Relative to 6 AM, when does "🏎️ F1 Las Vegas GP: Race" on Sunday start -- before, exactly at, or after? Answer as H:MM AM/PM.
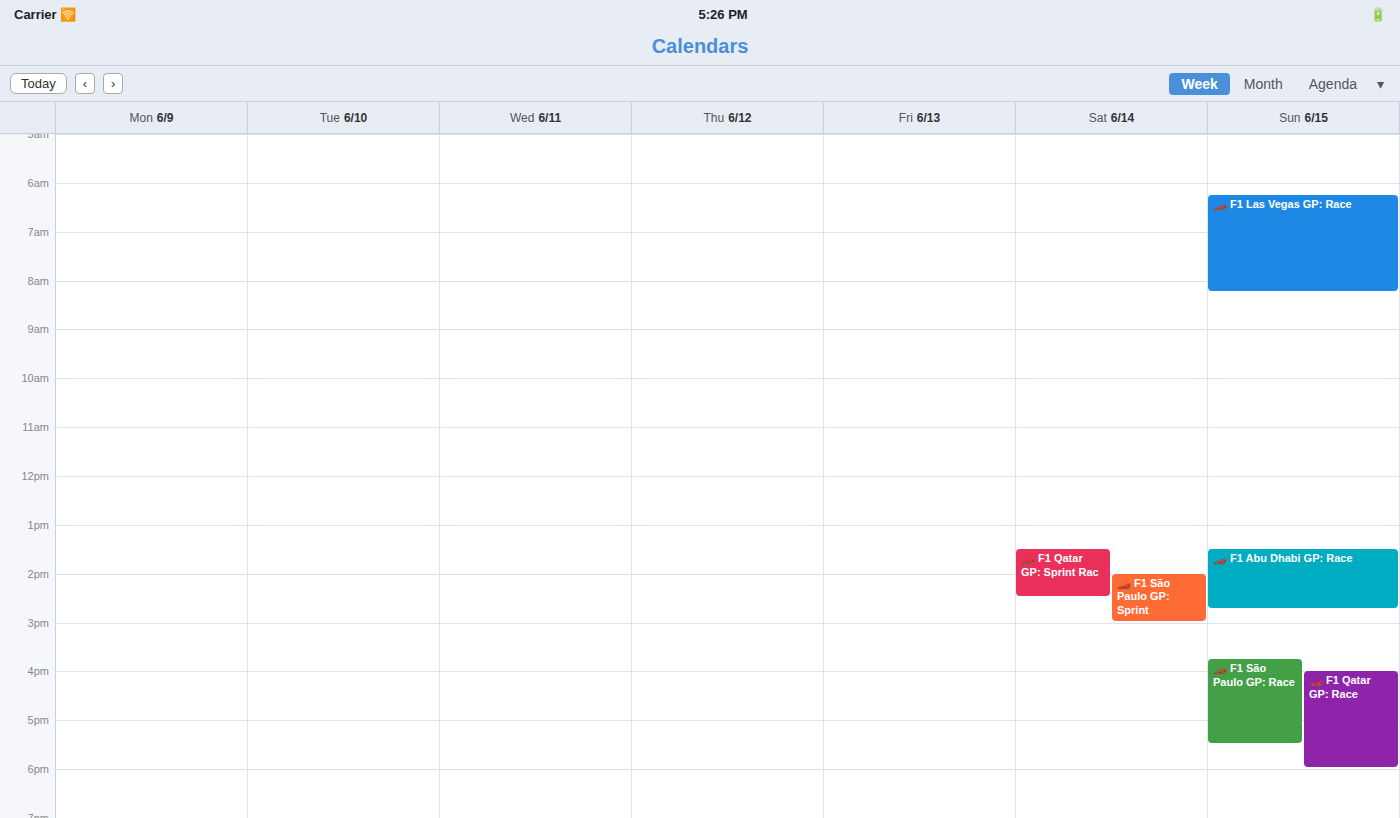
6:15 AM -- after 6 AM, 15 minutes below the 6 AM line.